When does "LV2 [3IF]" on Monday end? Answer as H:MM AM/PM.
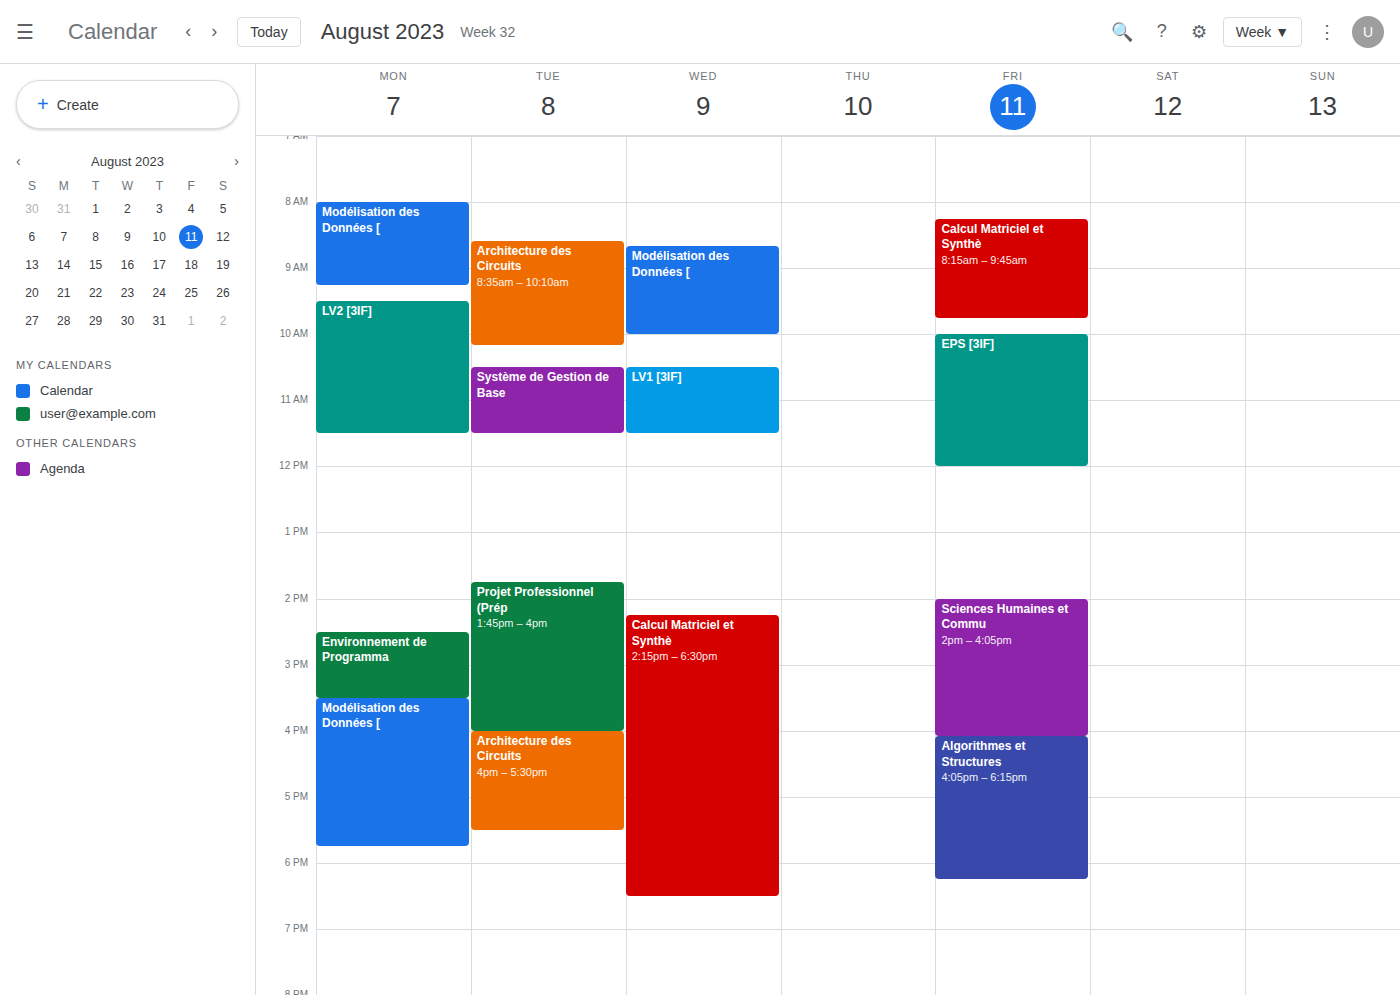
11:30 AM